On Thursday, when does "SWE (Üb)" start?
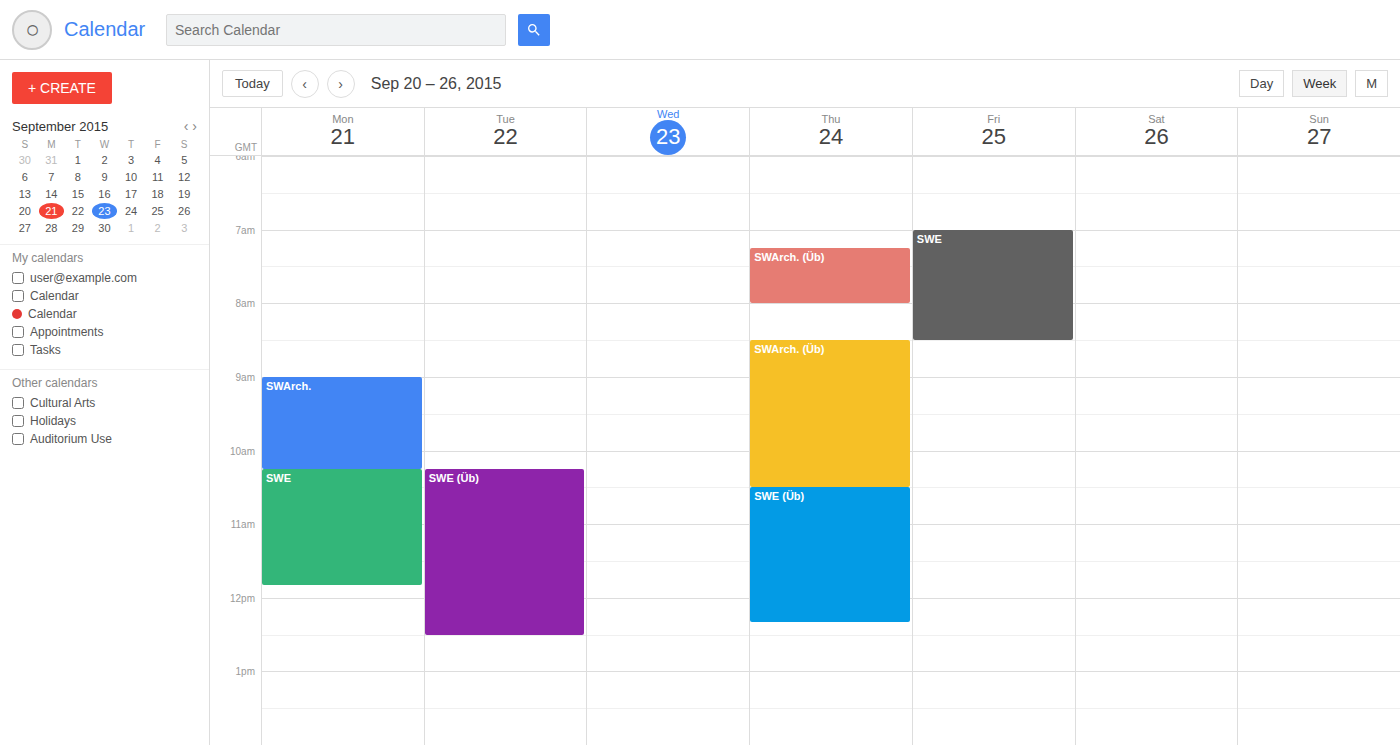
10:30 AM